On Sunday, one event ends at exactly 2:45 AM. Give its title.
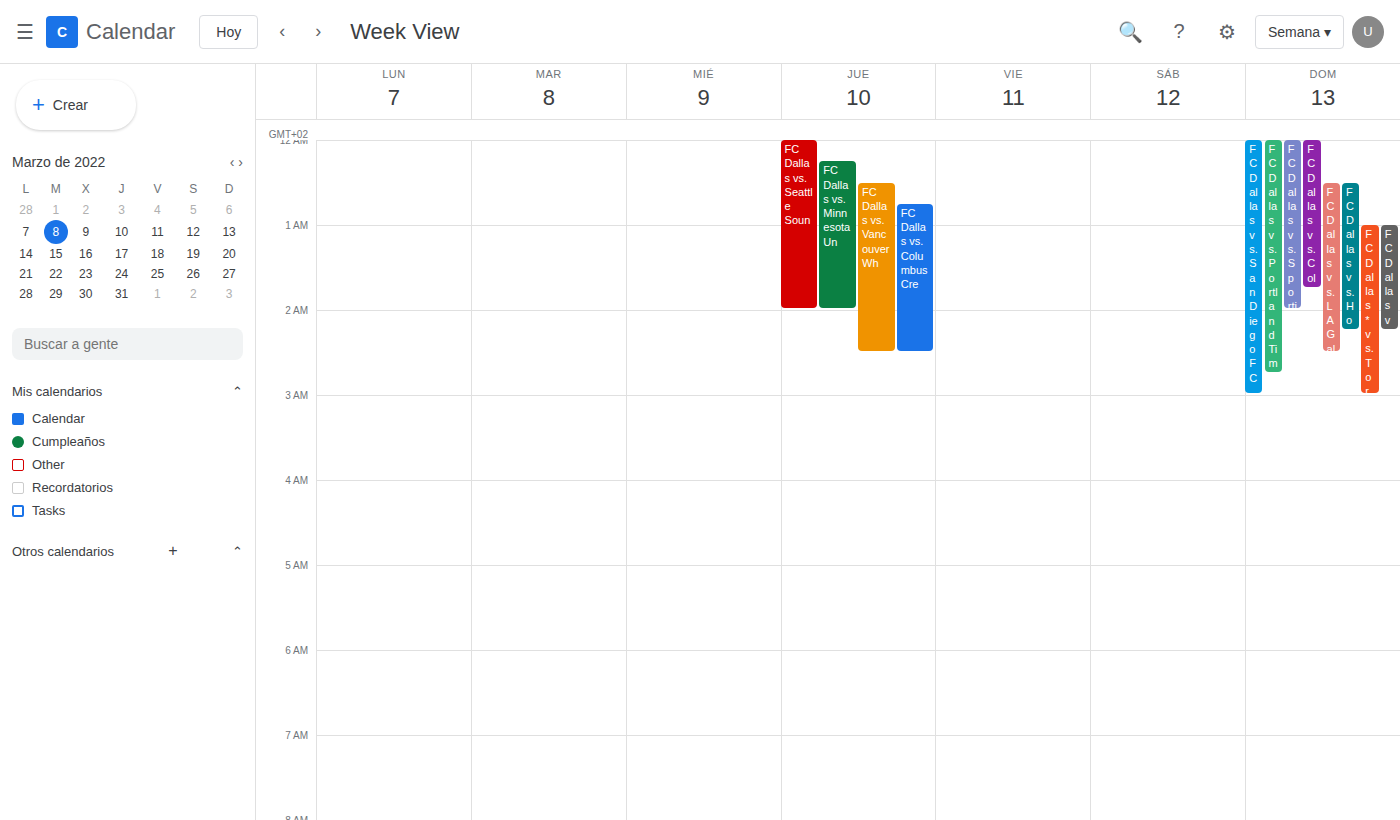
"FC Dallas vs. Portland Tim"